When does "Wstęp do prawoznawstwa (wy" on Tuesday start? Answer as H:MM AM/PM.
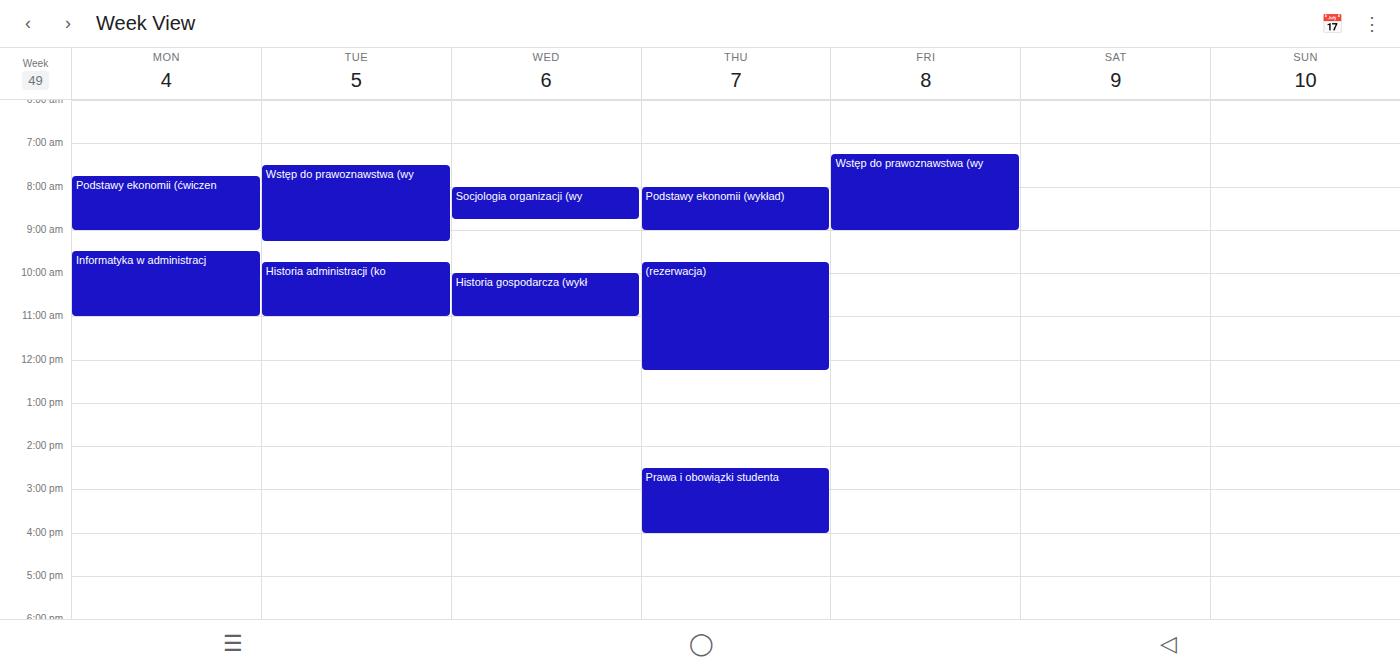
7:30 AM